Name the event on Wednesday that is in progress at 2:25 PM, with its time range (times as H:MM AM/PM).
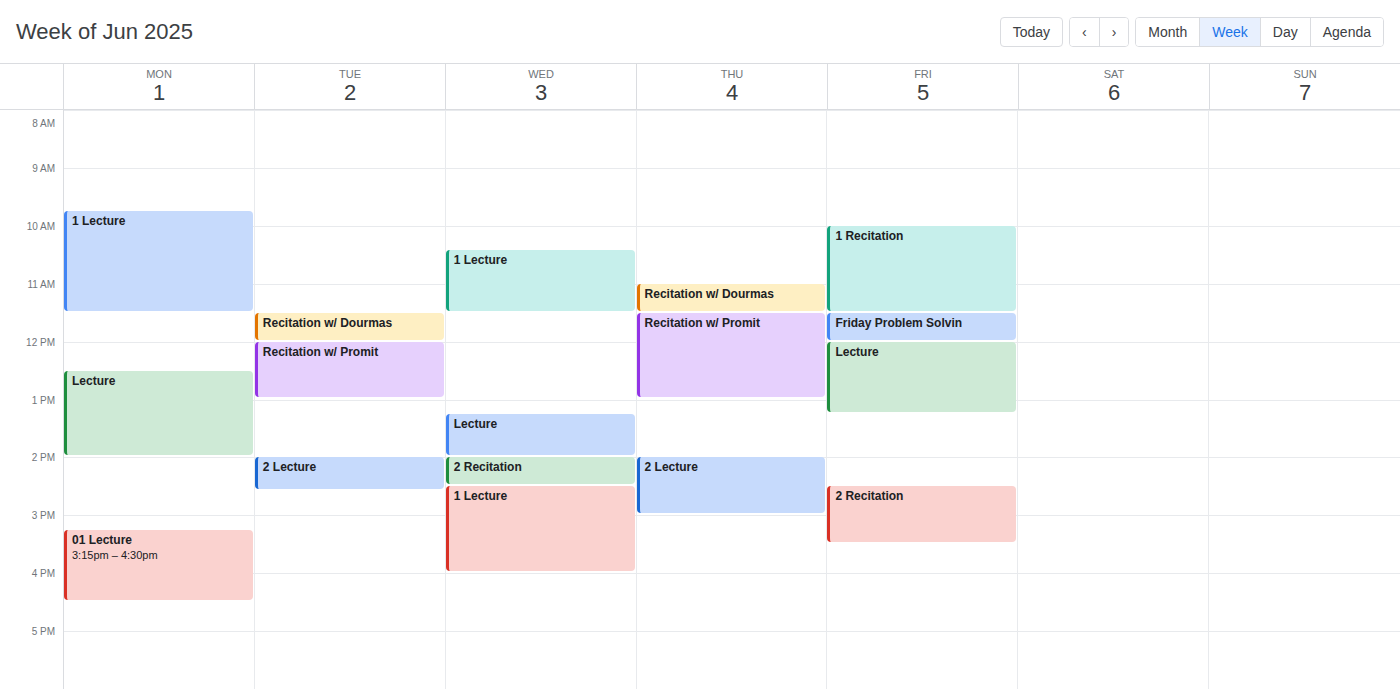
"2 Recitation", 2:00 PM to 2:30 PM